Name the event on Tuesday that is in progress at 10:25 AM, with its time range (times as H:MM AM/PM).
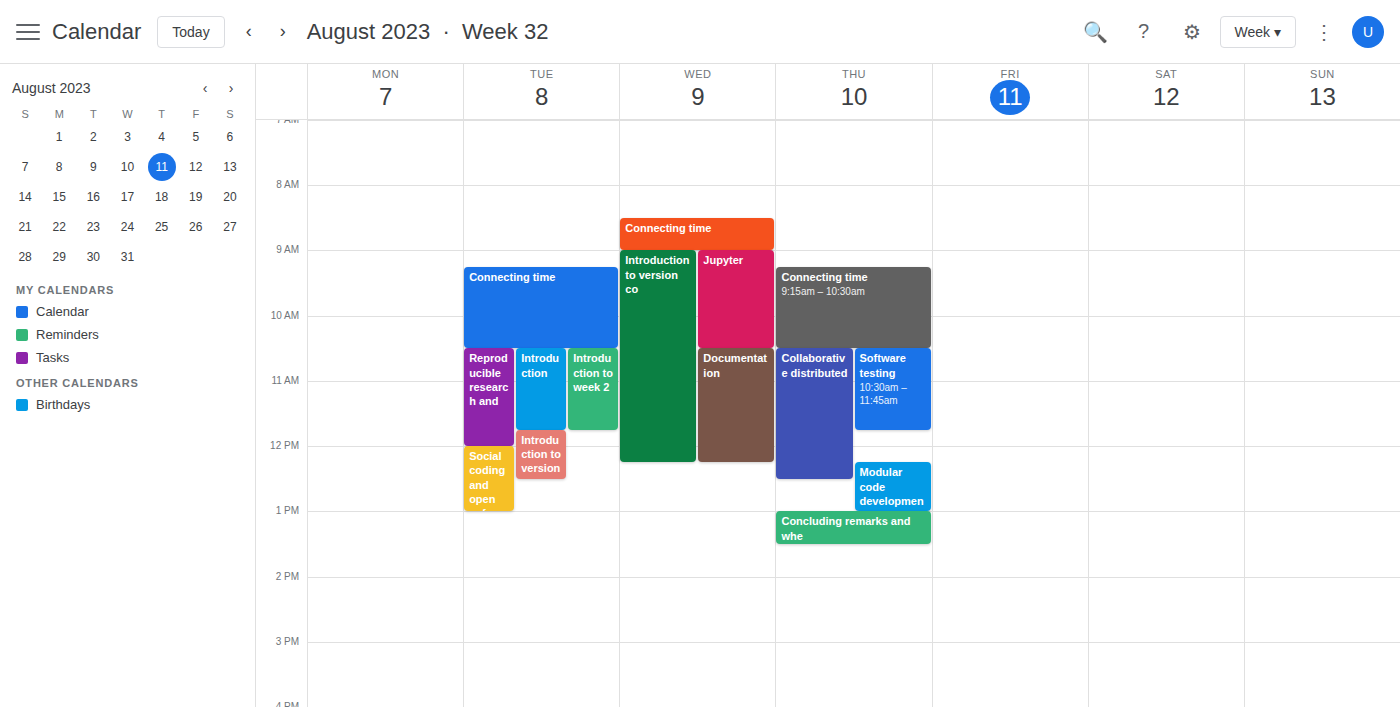
"Connecting time", 9:15 AM to 10:30 AM